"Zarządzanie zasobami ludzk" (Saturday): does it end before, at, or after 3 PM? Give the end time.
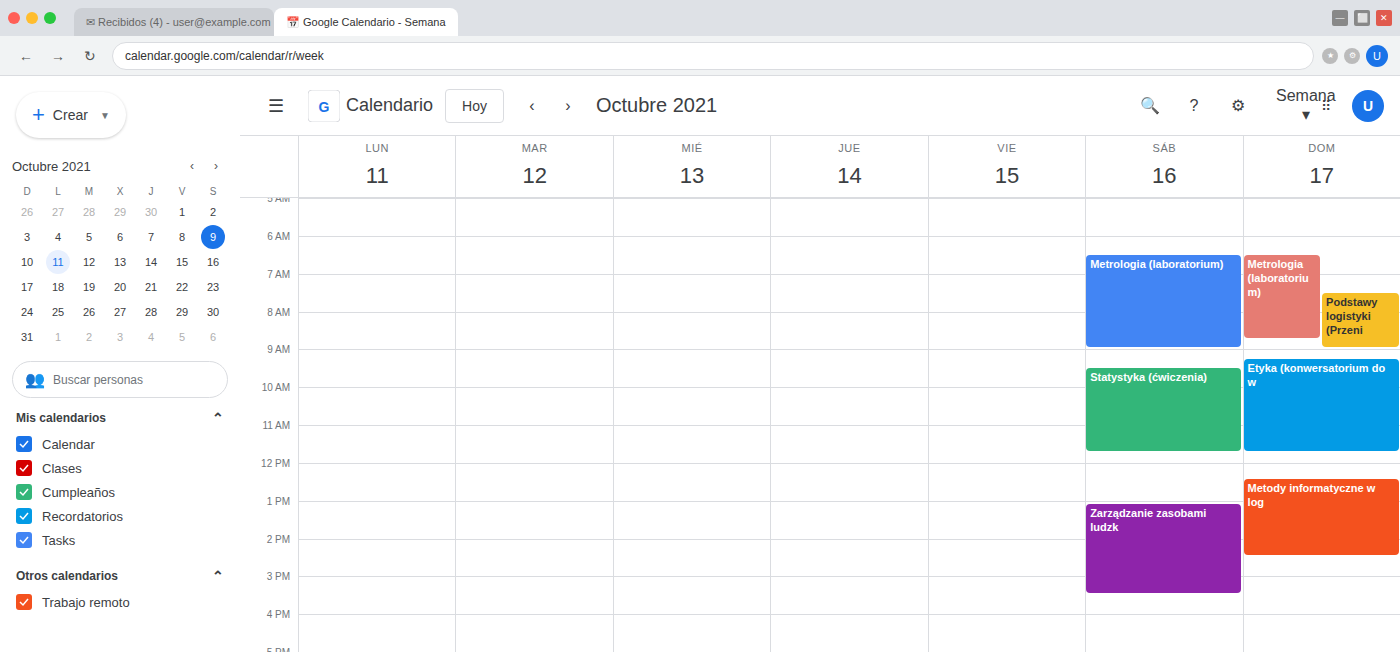
3:30 PM -- after 3 PM, 30 minutes below the 3 PM line.